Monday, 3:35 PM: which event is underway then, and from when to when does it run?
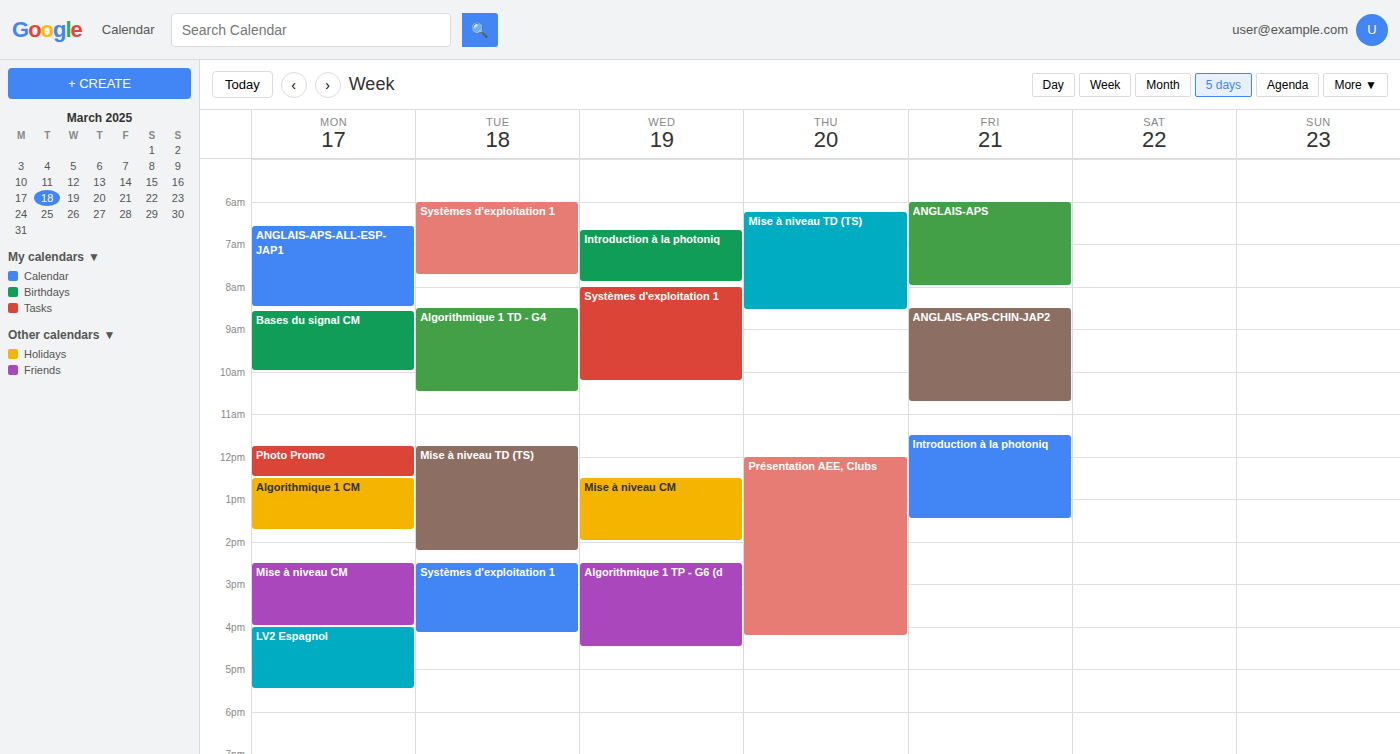
"Mise à niveau CM", 2:30 PM to 4:00 PM